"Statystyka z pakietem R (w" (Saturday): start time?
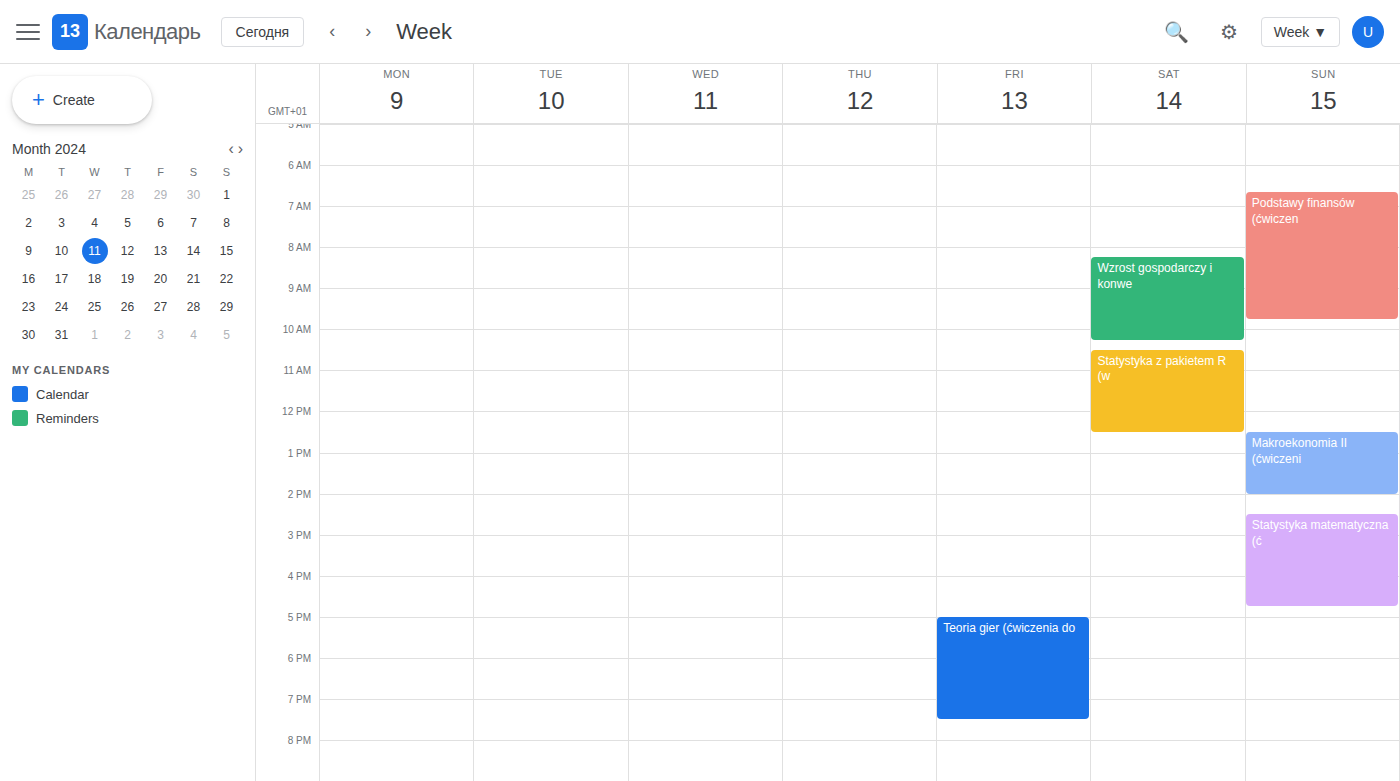
10:30 AM